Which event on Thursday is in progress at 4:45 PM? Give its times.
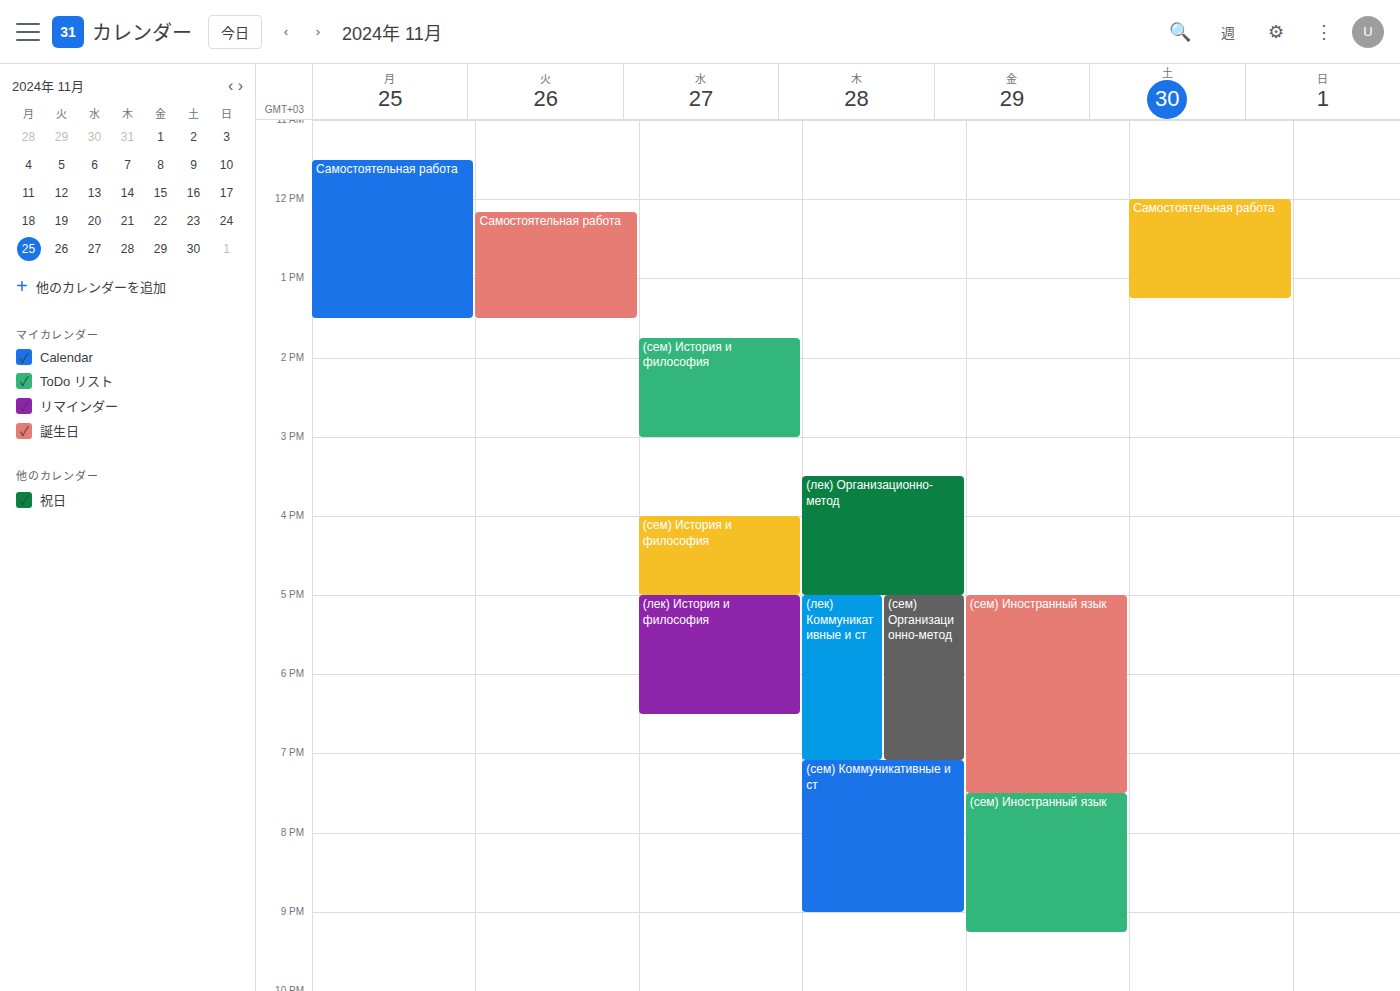
"(лек) Организационно-метод", 3:30 PM to 5:00 PM